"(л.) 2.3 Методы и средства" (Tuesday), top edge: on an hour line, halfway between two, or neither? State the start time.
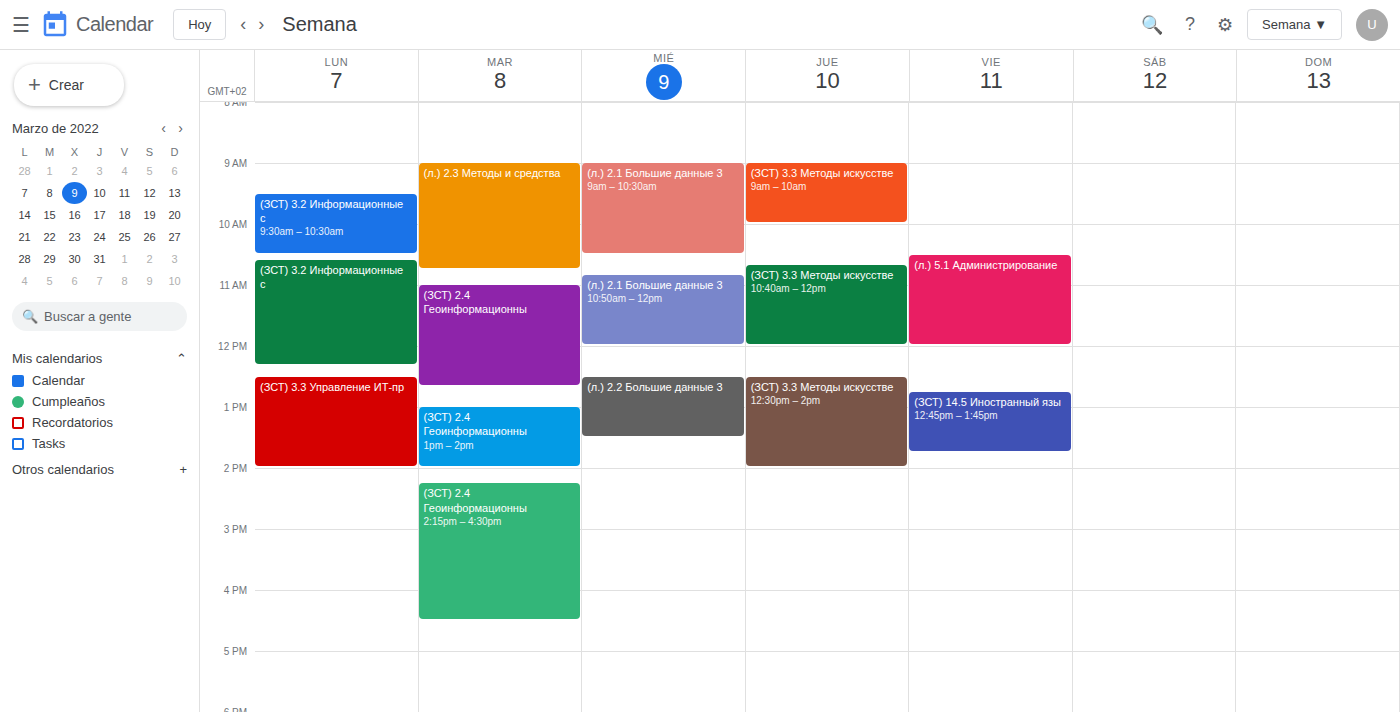
9:00 AM -- exactly on the 9 AM line.